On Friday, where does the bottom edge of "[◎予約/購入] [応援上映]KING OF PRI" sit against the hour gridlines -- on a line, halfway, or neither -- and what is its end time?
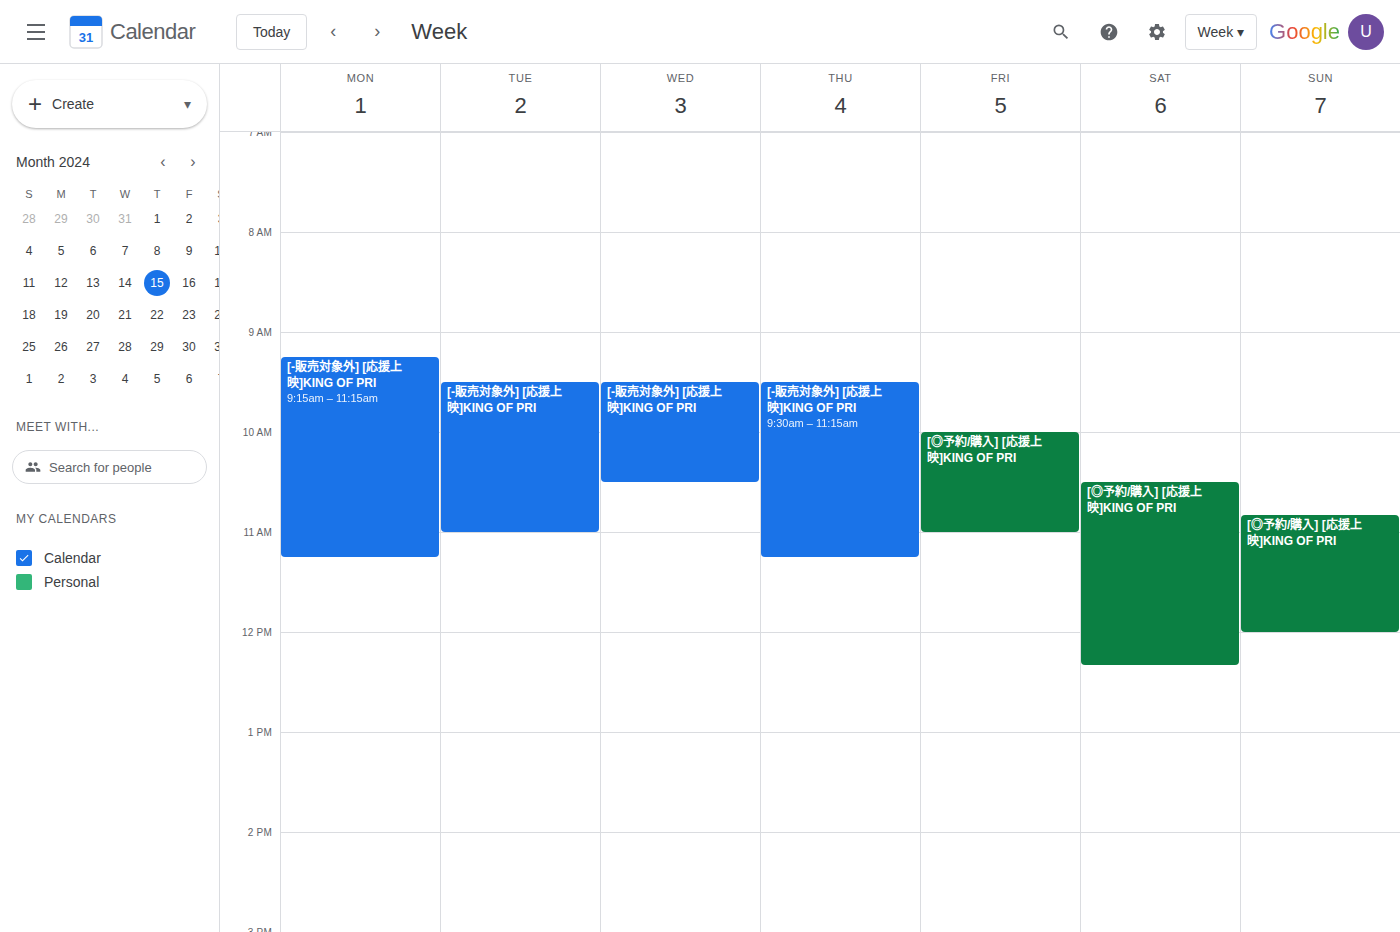
11:00 AM -- exactly on the 11 AM line.